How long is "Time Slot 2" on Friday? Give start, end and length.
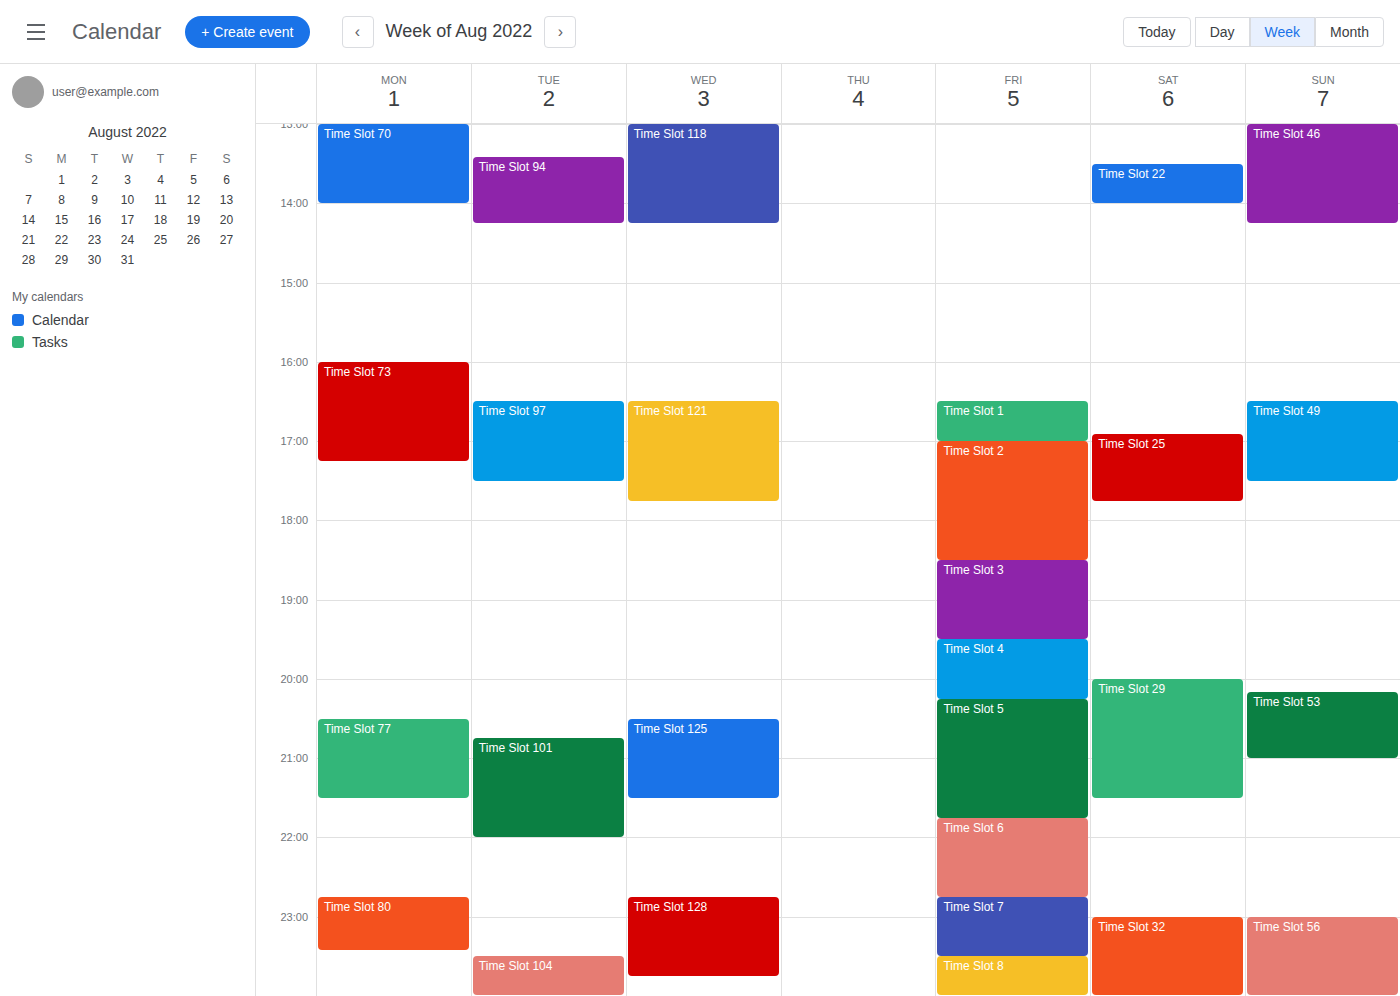
17:00 to 18:30, 1 hour 30 minutes